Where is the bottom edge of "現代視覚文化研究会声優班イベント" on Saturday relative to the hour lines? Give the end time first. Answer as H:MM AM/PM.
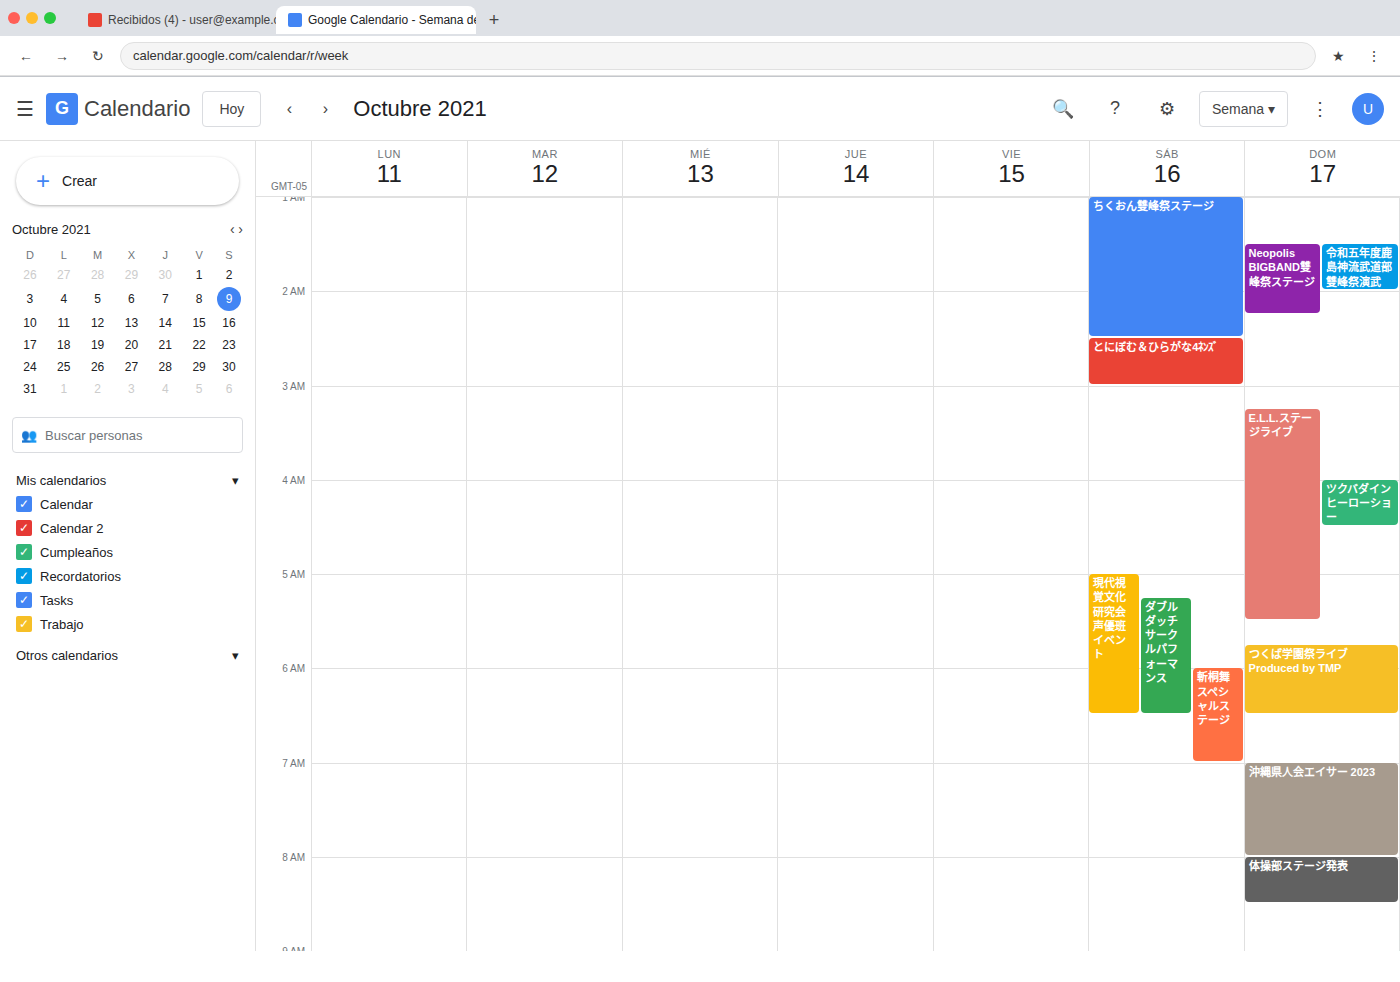
6:30 AM -- halfway between the 6 AM and 7 AM lines.